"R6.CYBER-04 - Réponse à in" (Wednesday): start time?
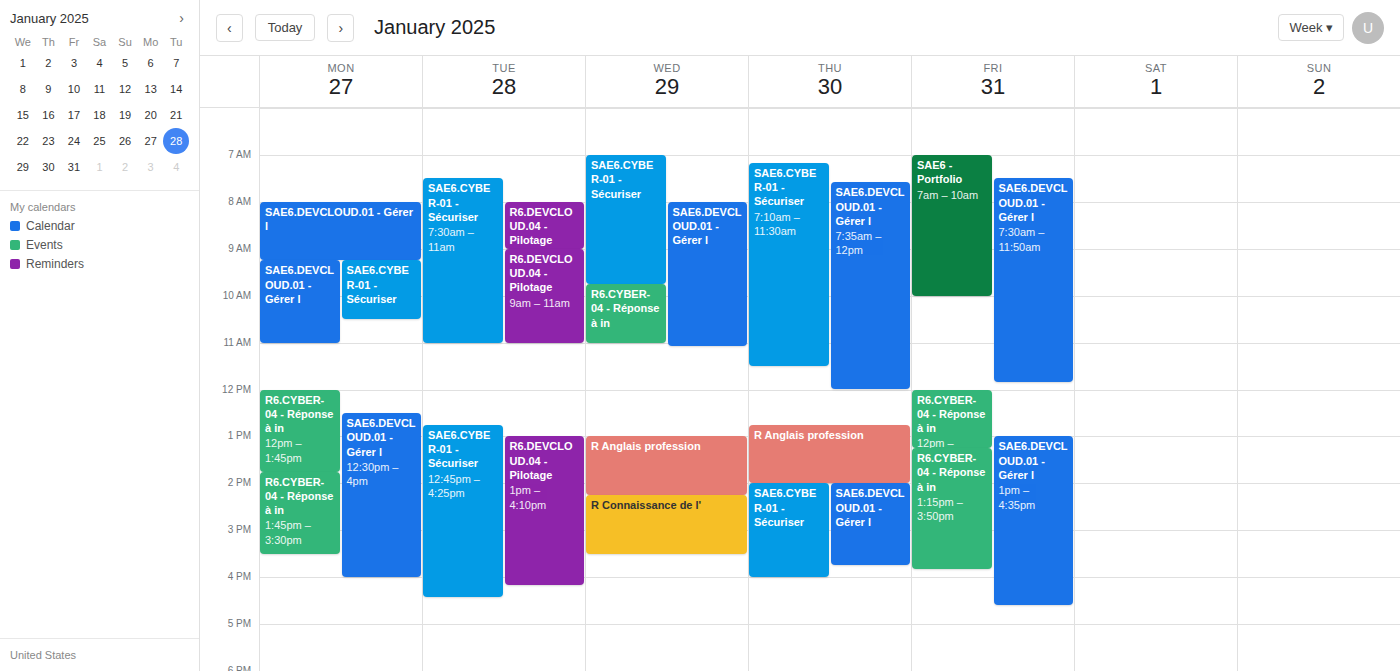
09:45